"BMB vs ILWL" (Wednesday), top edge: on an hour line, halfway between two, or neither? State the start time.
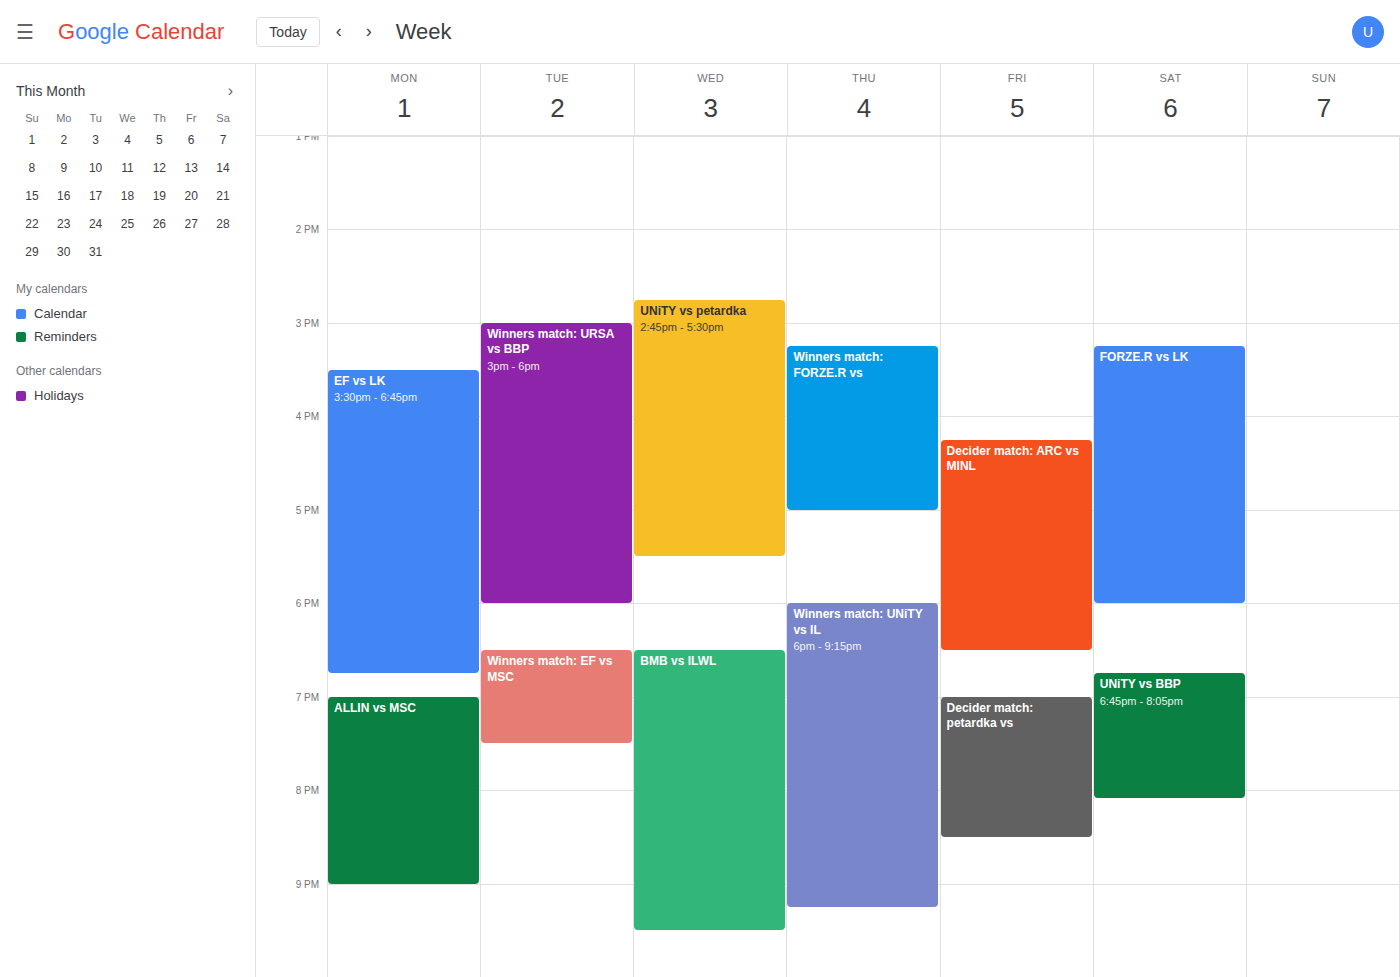
6:30 PM -- halfway between the 6 PM and 7 PM lines.